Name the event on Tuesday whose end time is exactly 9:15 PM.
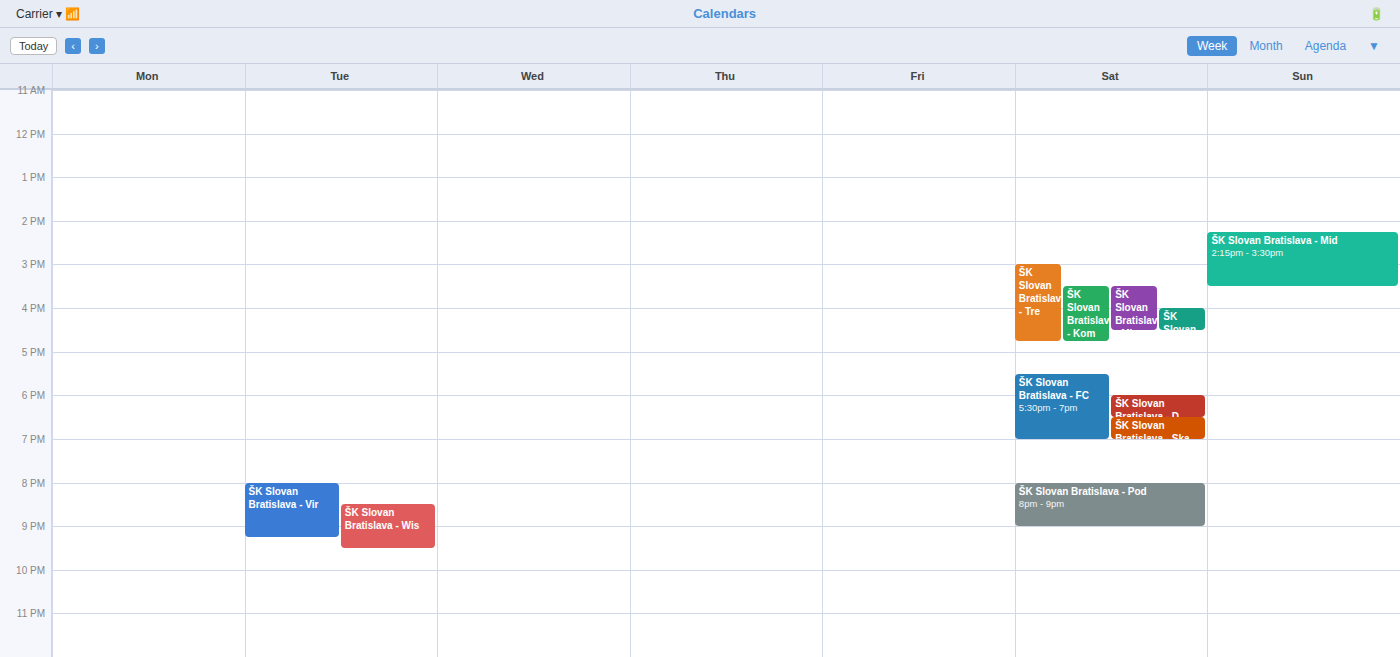
"ŠK Slovan Bratislava - Vir"